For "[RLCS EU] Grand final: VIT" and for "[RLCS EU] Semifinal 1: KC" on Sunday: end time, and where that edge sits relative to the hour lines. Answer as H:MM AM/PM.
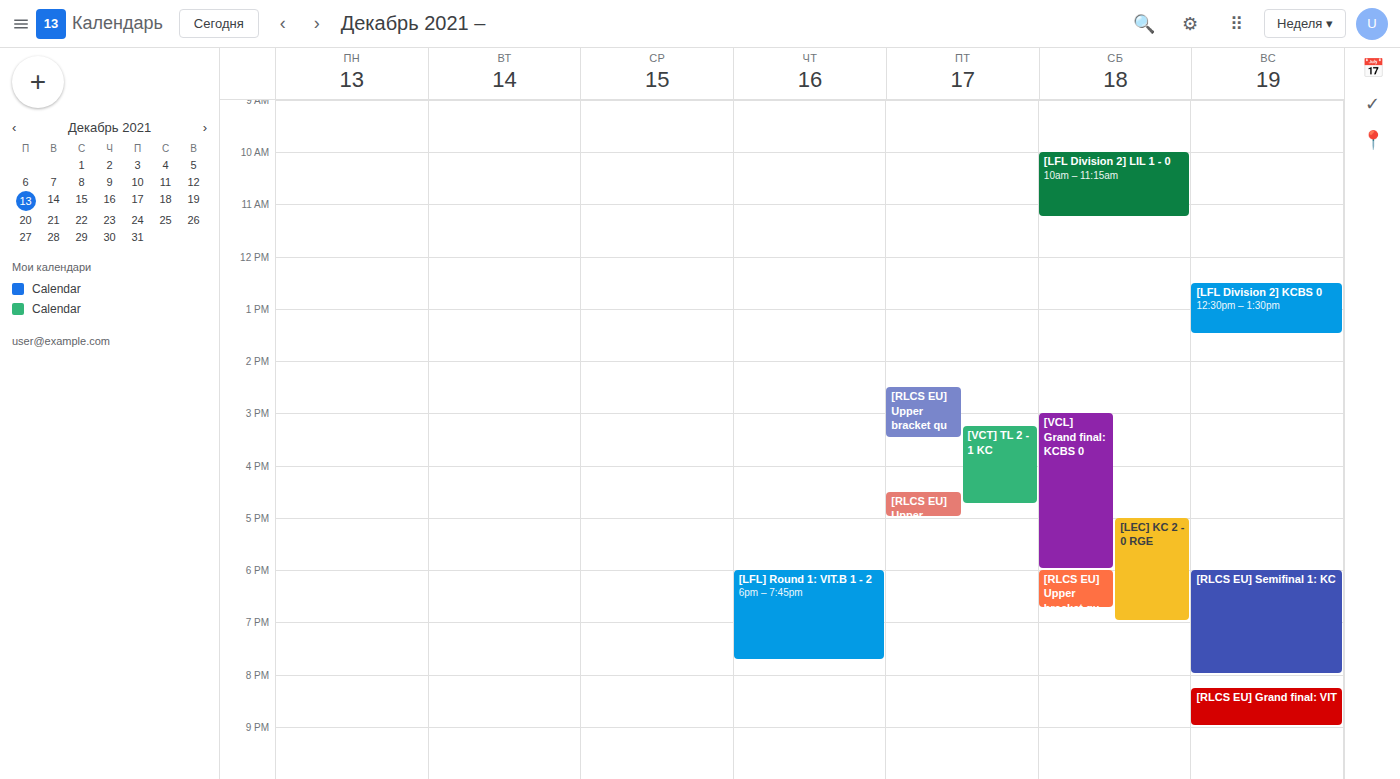
"[RLCS EU] Grand final: VIT": 9:00 PM, exactly on the 9 PM line. "[RLCS EU] Semifinal 1: KC": 8:00 PM, exactly on the 8 PM line.